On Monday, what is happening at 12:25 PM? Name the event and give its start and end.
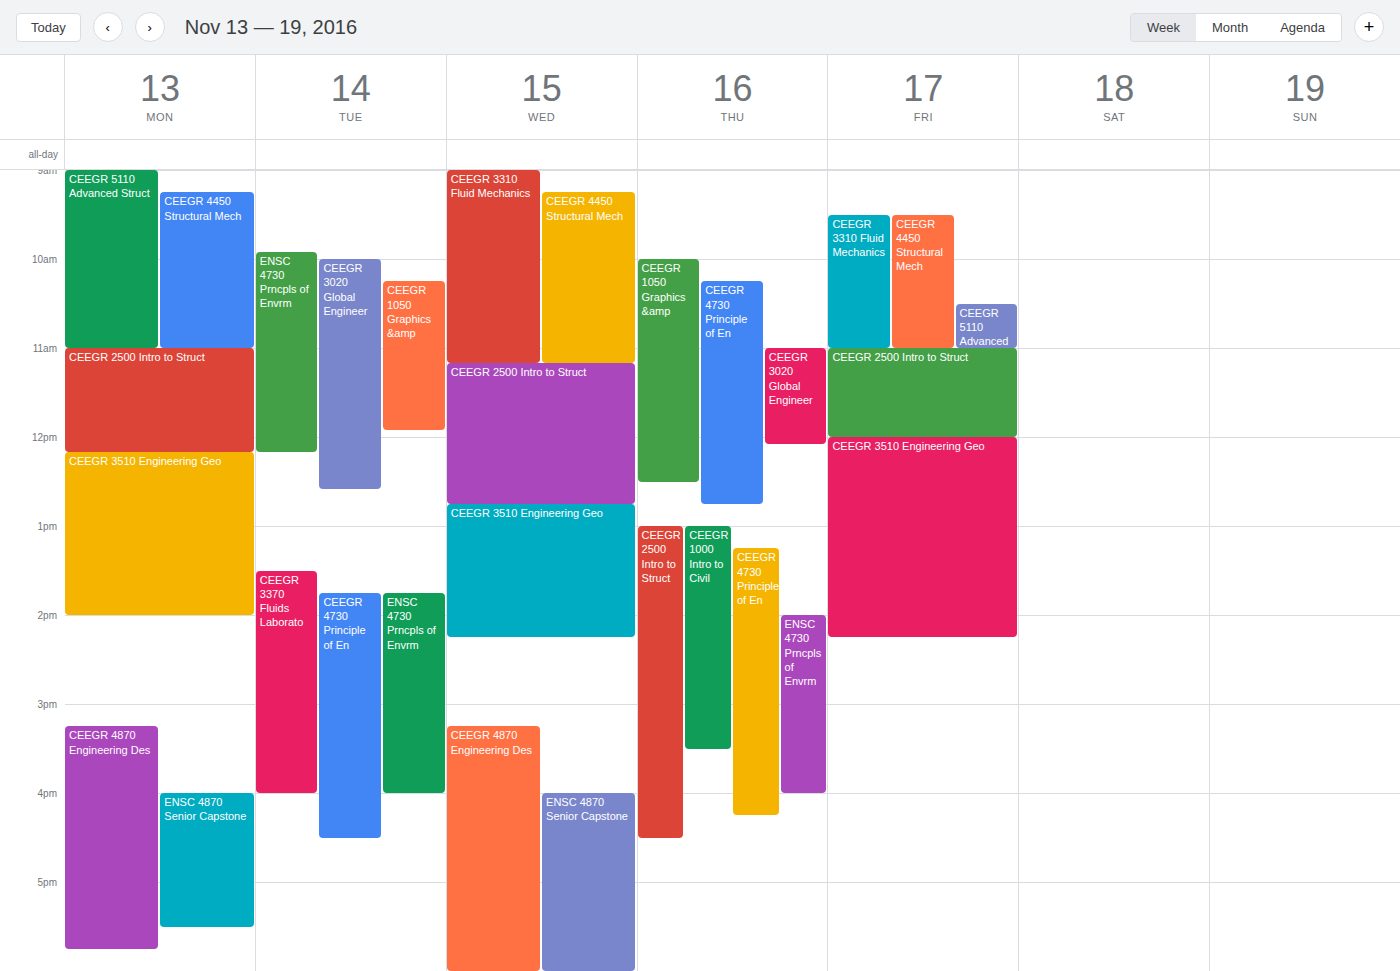
"CEEGR 3510 Engineering Geo", 12:10 PM to 2:00 PM